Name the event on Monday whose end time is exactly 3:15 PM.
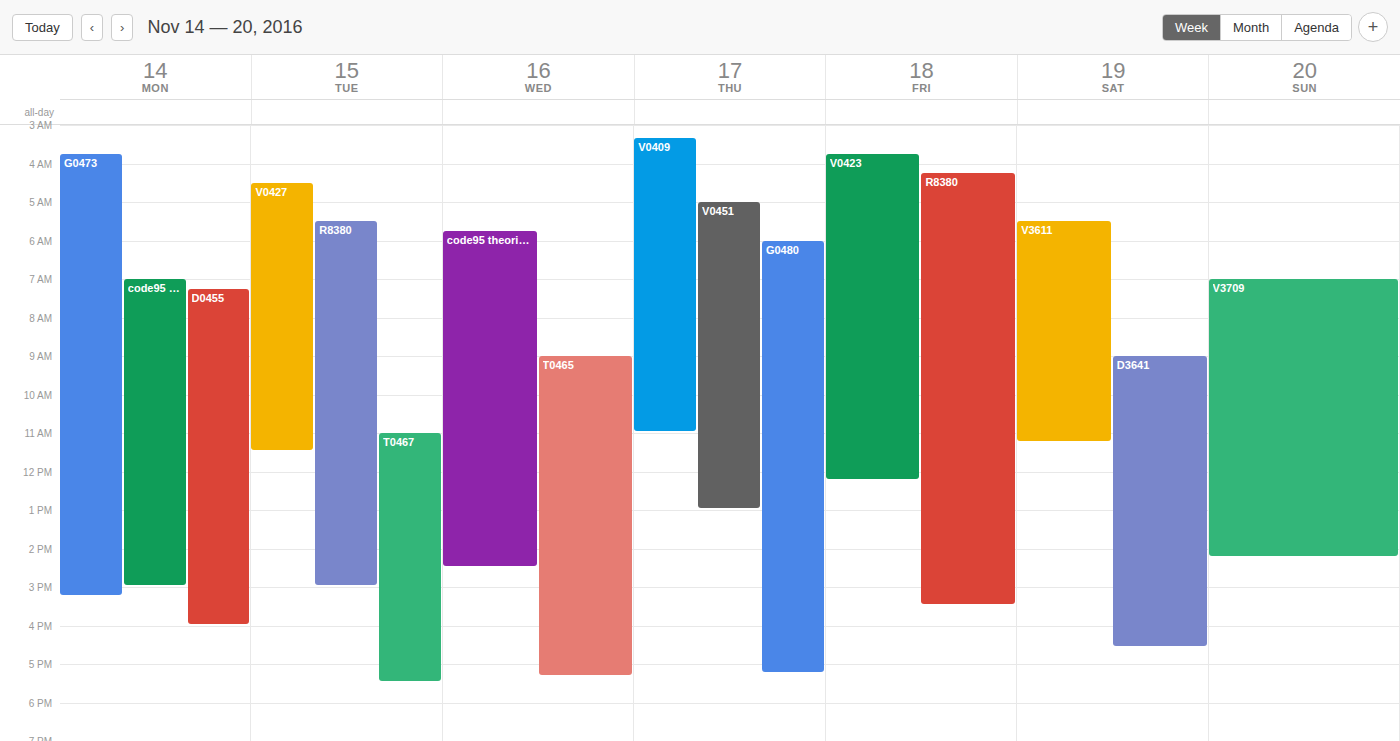
"G0473"